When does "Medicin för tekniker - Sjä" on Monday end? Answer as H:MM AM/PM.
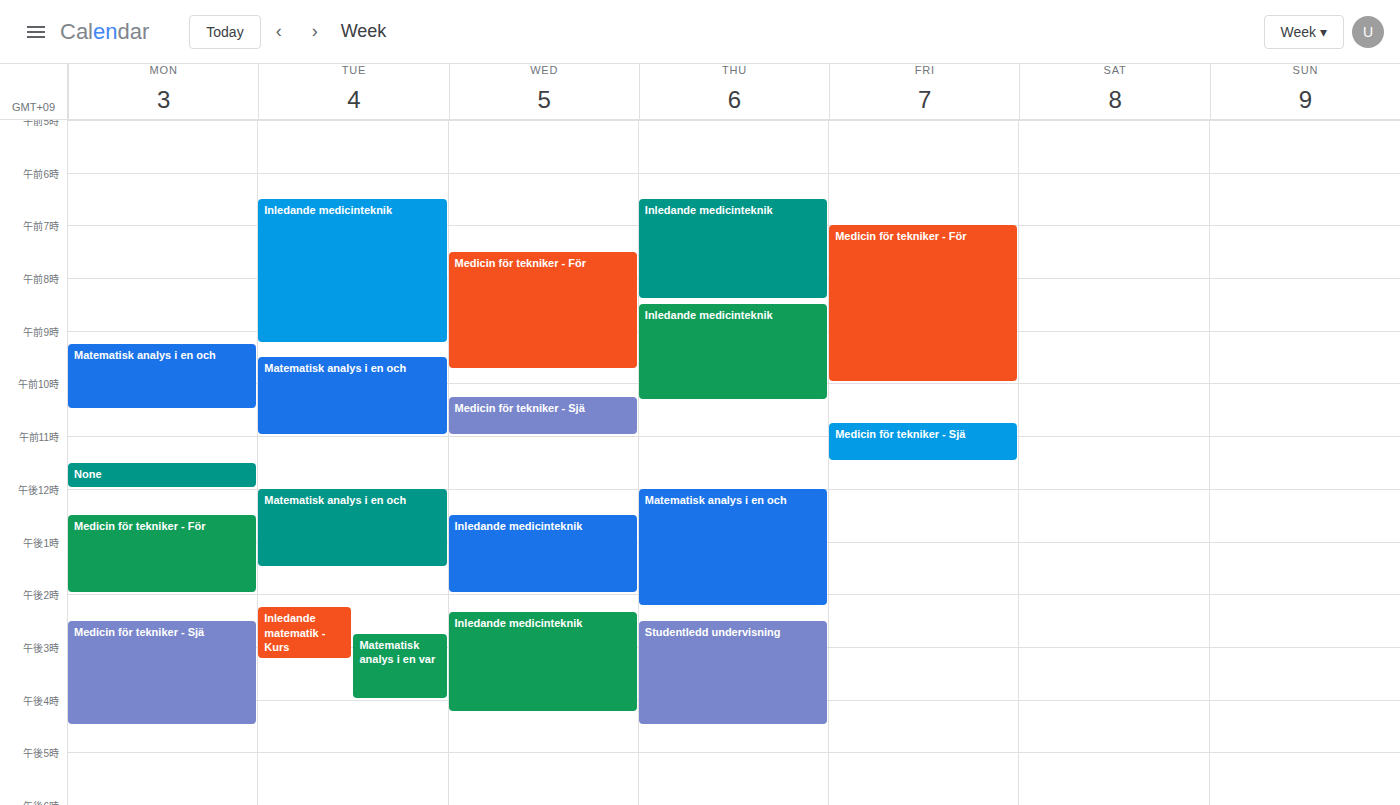
4:30 PM